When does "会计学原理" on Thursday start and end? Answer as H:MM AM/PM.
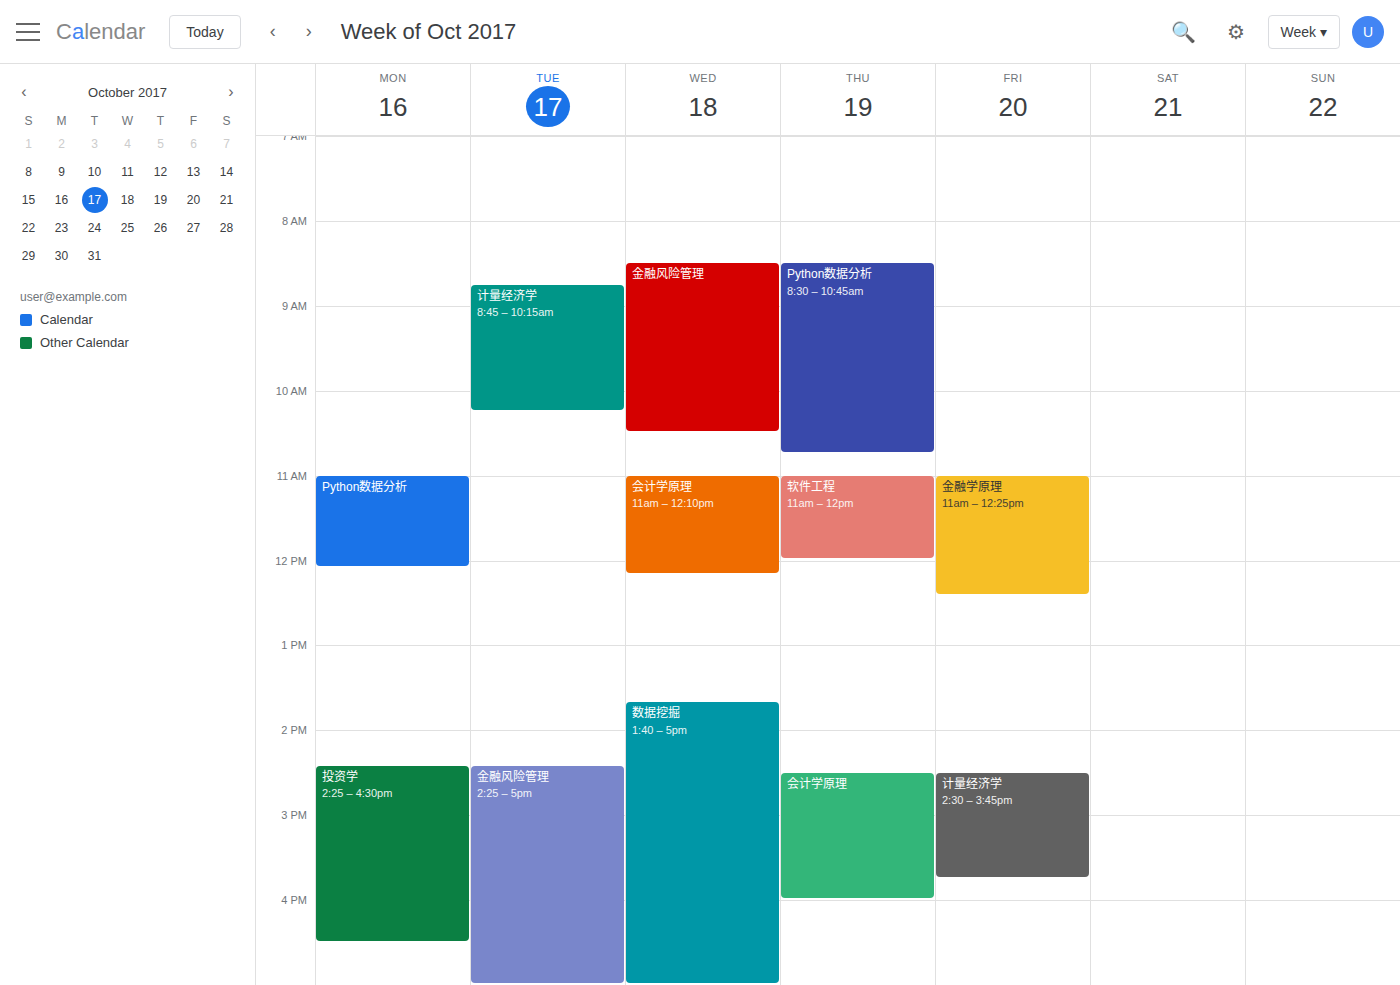
2:30 PM to 4:00 PM